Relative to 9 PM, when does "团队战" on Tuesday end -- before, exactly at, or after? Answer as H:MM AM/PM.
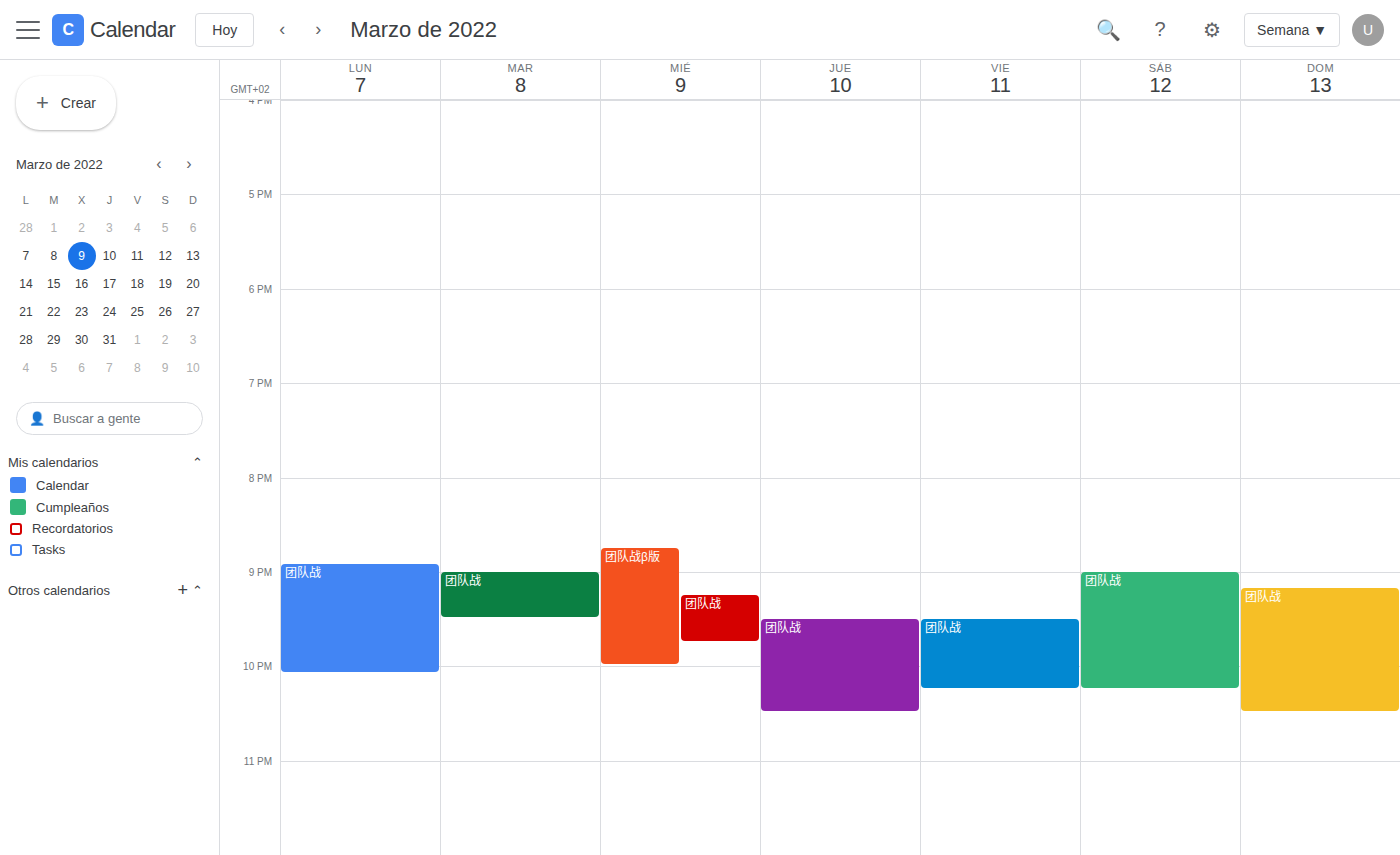
9:30 PM -- after 9 PM, 30 minutes below the 9 PM line.